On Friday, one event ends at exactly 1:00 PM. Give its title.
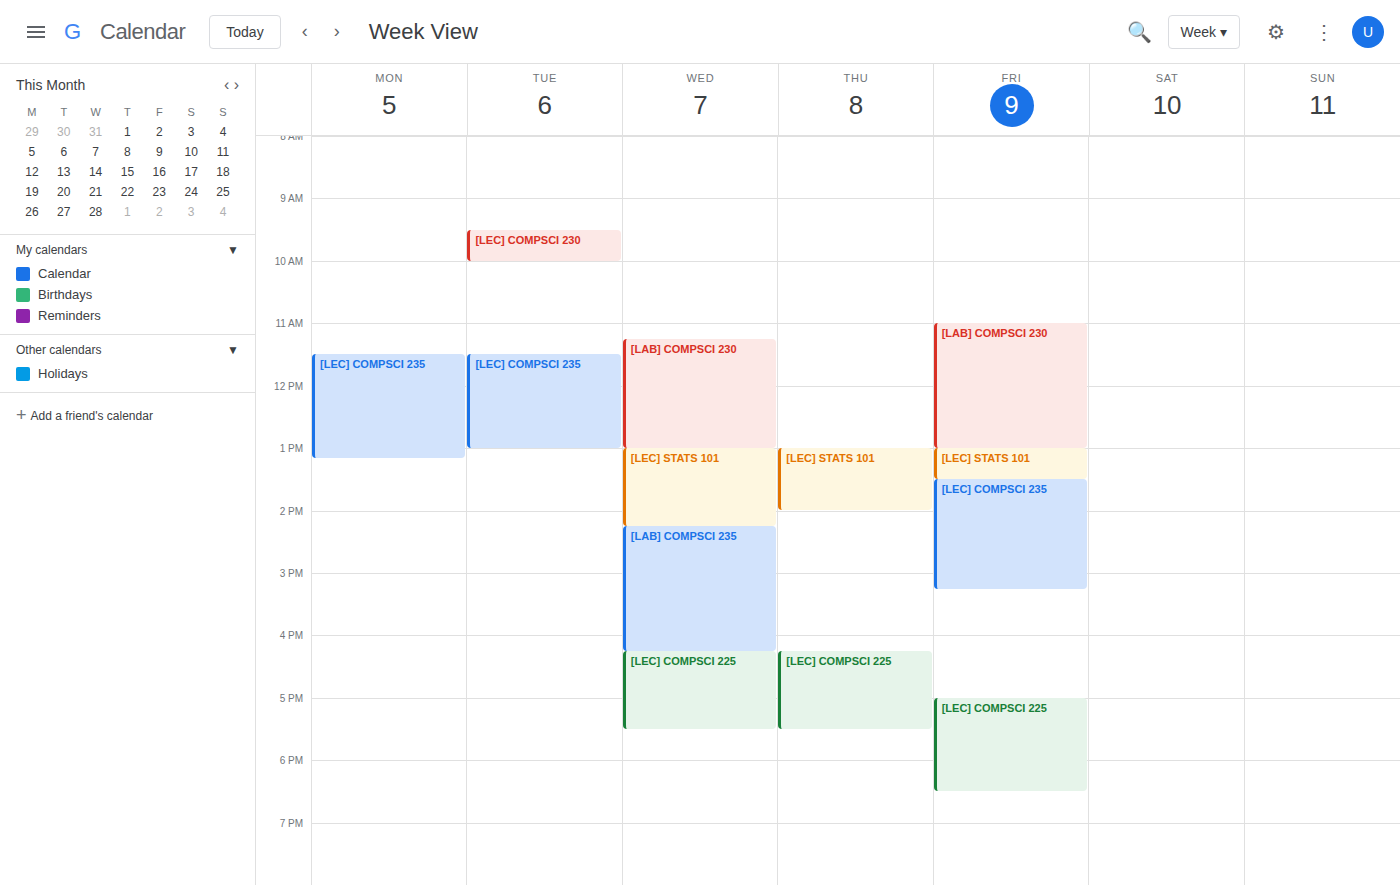
"[LAB] COMPSCI 230"